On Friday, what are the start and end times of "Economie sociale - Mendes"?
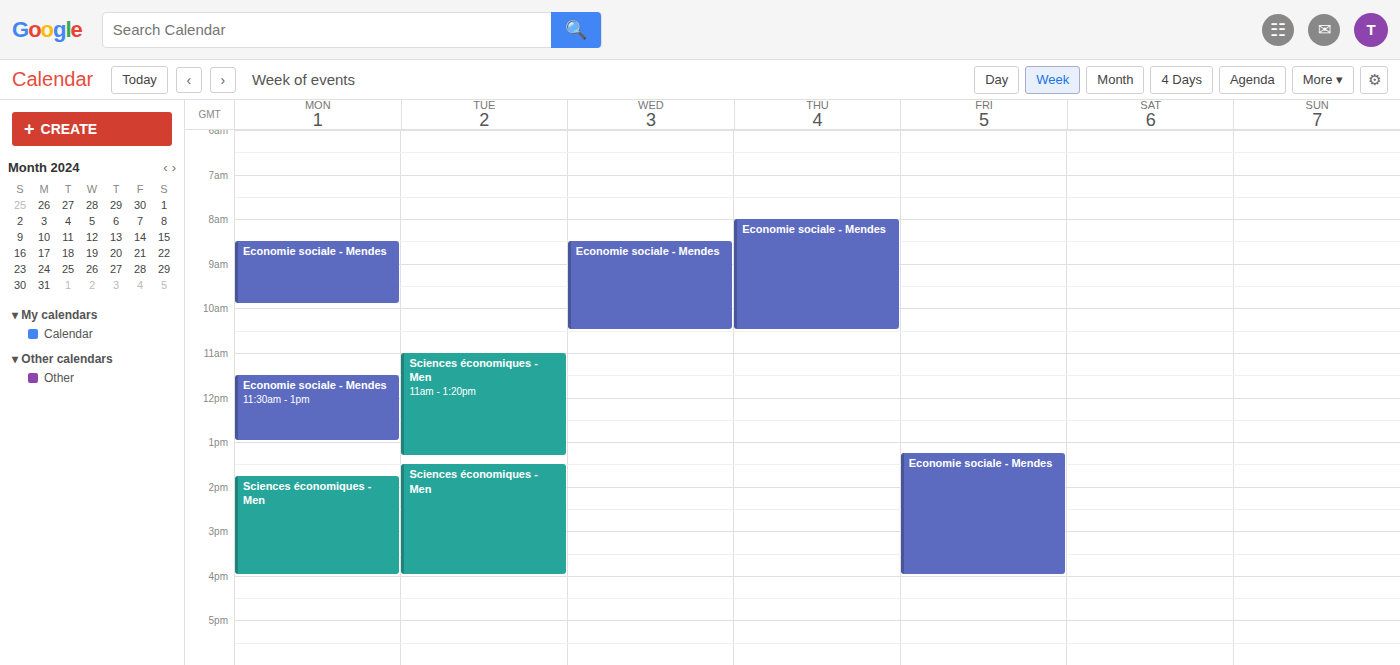
1:15 PM to 4:00 PM